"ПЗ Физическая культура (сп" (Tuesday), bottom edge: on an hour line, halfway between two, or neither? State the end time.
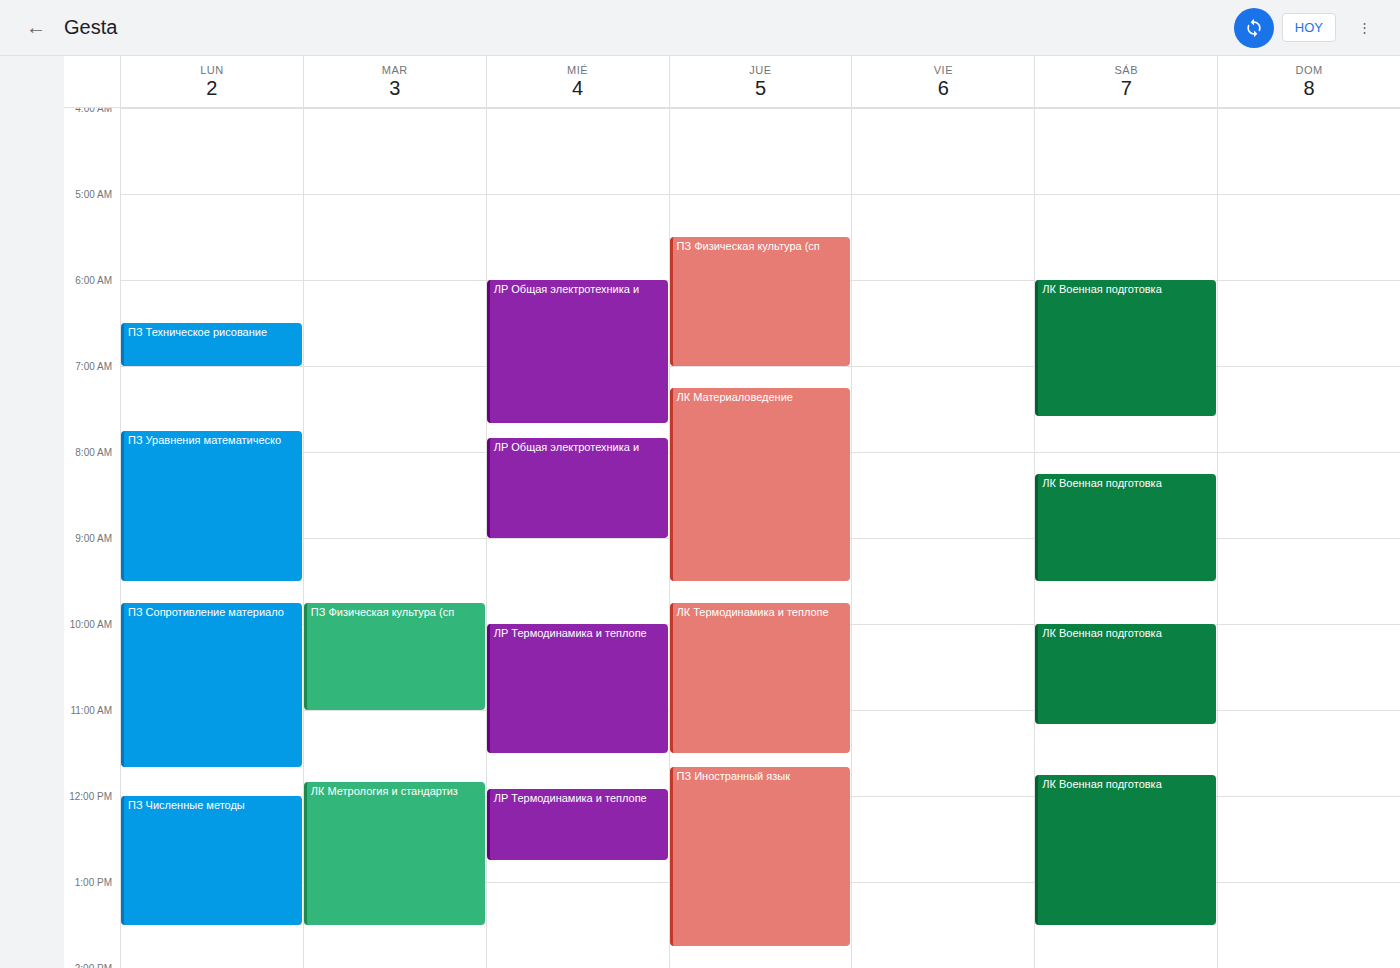
11:00 AM -- exactly on the 11 AM line.